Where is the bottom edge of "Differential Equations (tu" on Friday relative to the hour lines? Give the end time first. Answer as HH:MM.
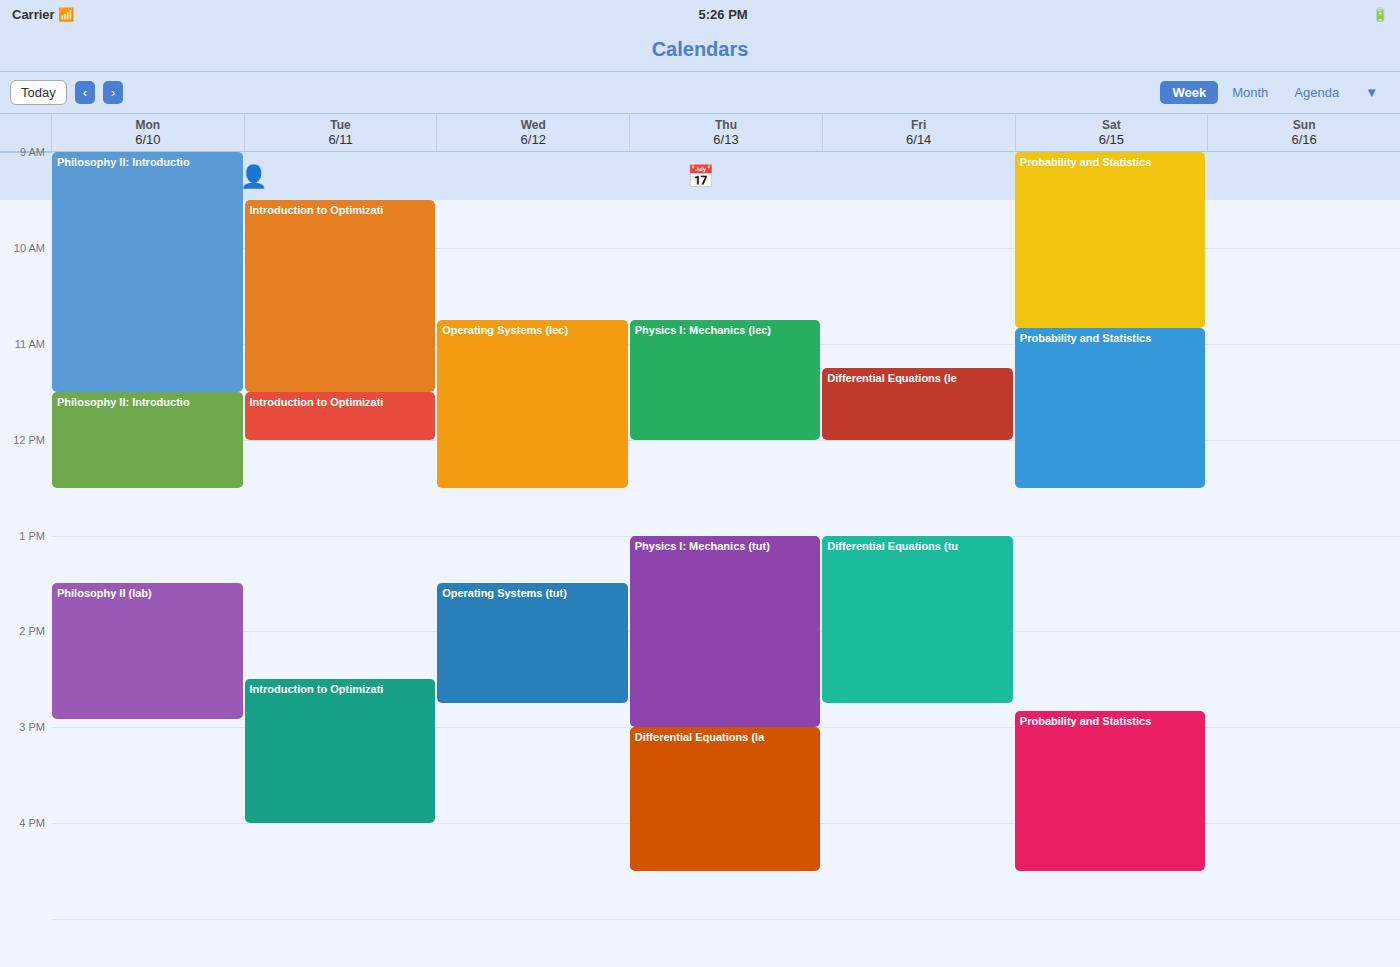
14:45 -- neither: three quarters of the way from the 14:00 line to the 15:00 line.